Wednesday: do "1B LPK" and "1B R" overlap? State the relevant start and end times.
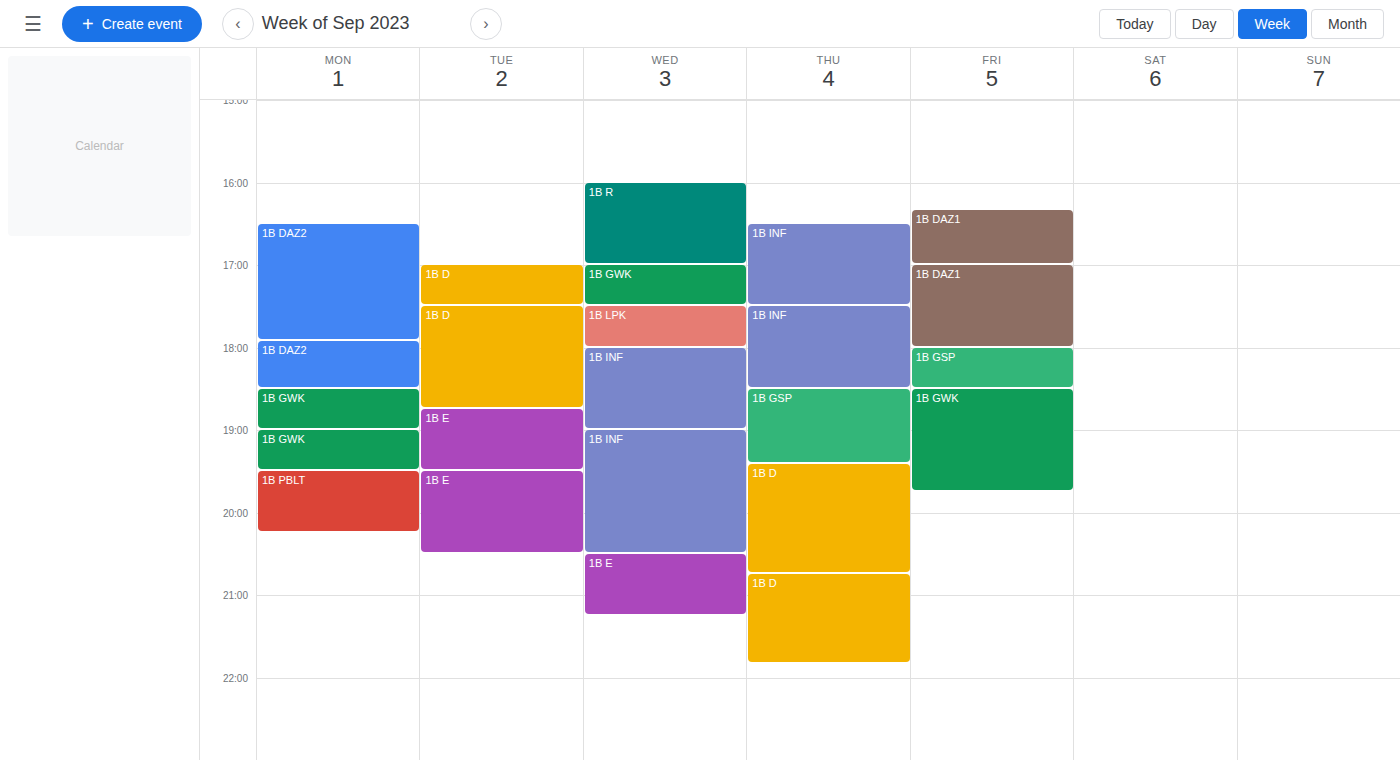
"1B R" ends at 17:00 and "1B LPK" starts at 17:30 -- no overlap.